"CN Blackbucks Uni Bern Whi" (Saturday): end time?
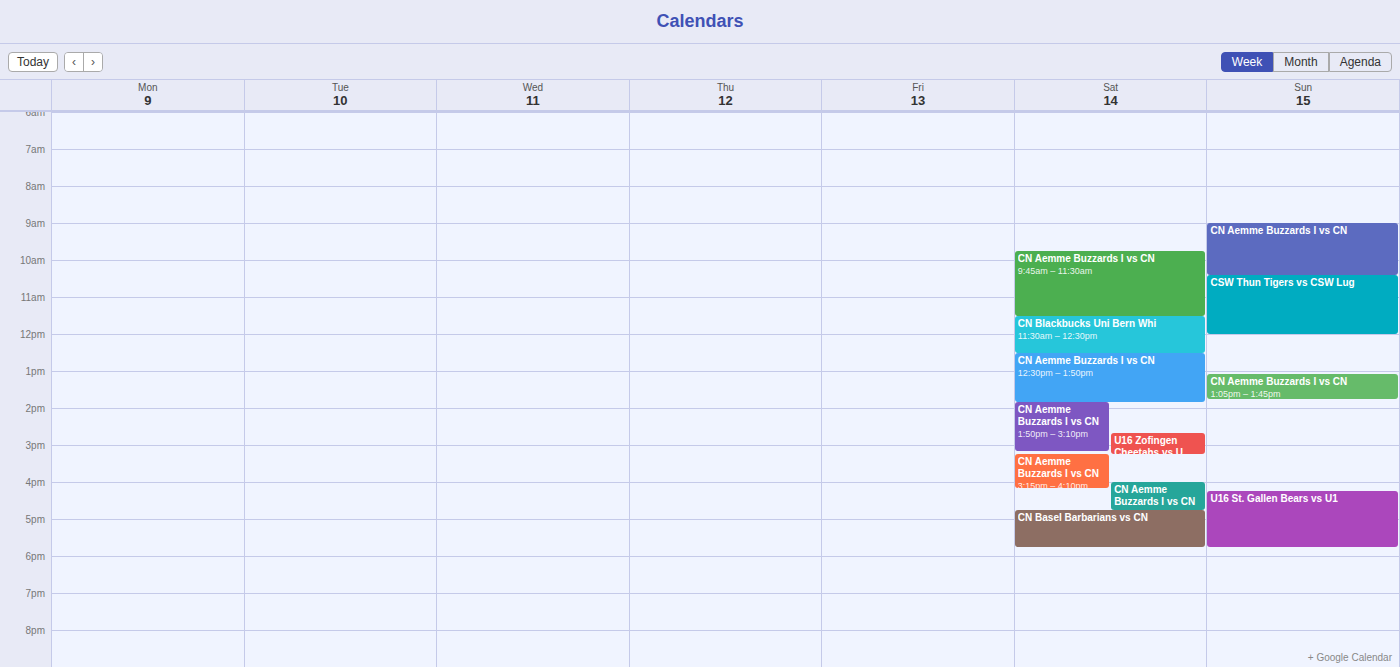
12:30